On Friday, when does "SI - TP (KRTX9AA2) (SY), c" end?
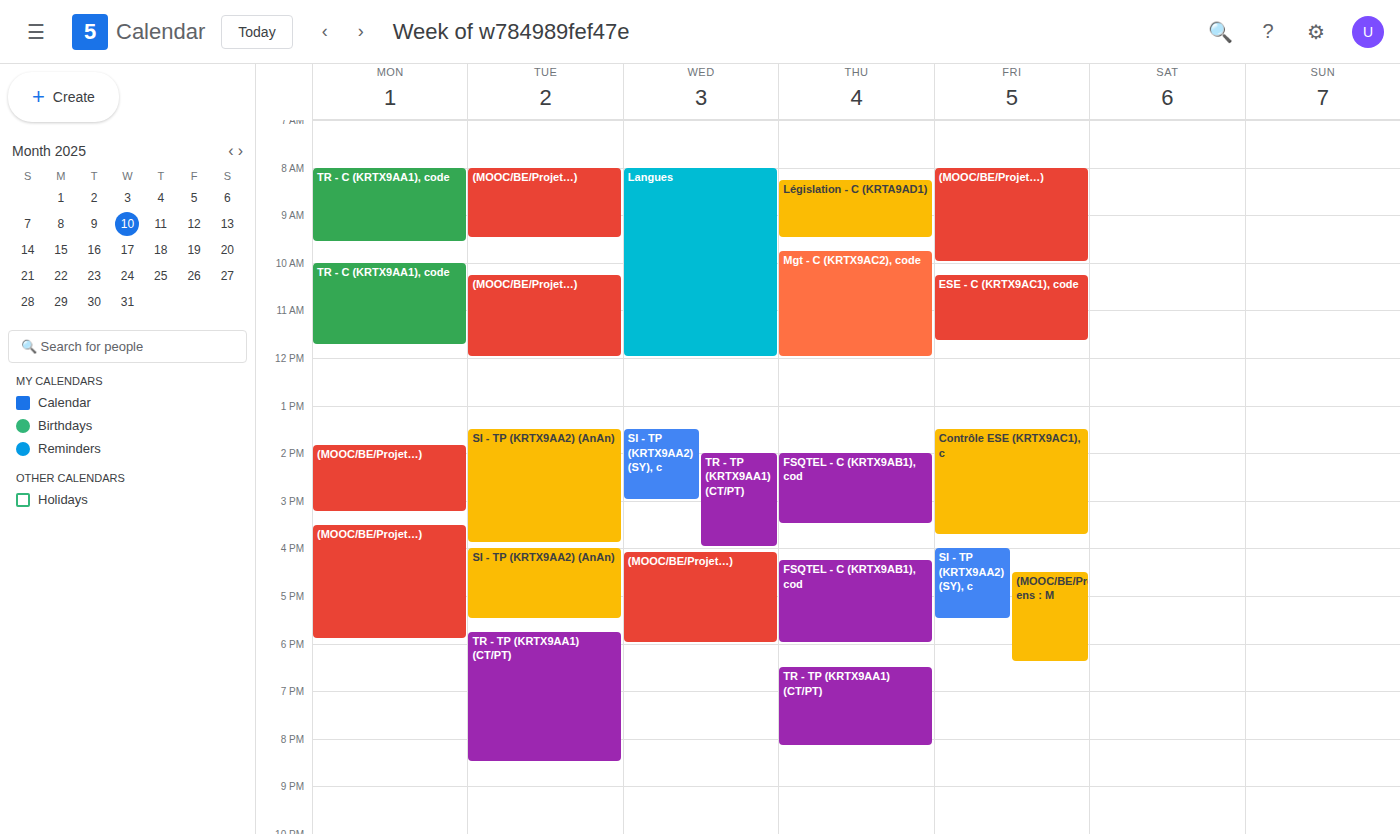
5:30 PM